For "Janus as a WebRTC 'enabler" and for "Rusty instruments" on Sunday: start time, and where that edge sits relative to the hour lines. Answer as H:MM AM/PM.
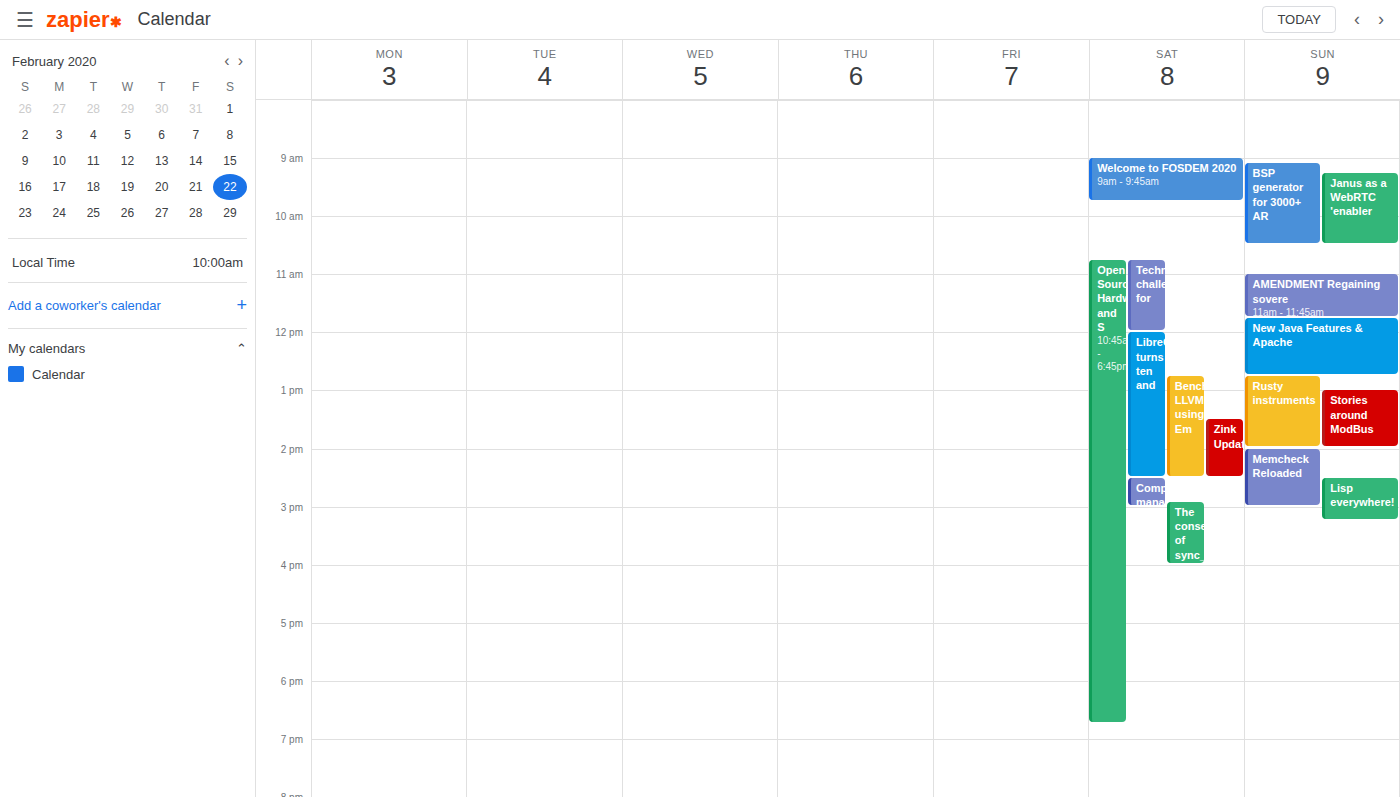
"Janus as a WebRTC 'enabler": 9:15 AM, neither: a quarter of the way from the 9 AM line to the 10 AM line. "Rusty instruments": 12:45 PM, neither: three quarters of the way from the 12 PM line to the 1 PM line.